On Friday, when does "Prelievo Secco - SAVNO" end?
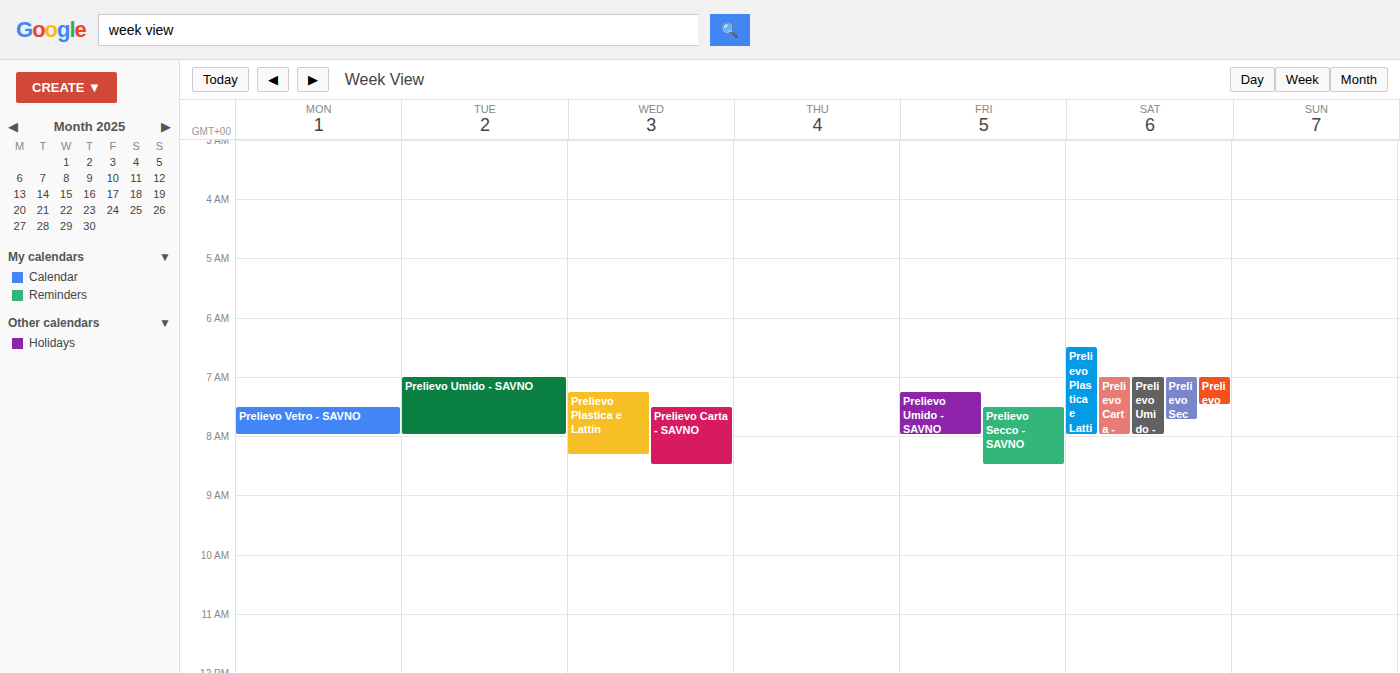
8:30 AM